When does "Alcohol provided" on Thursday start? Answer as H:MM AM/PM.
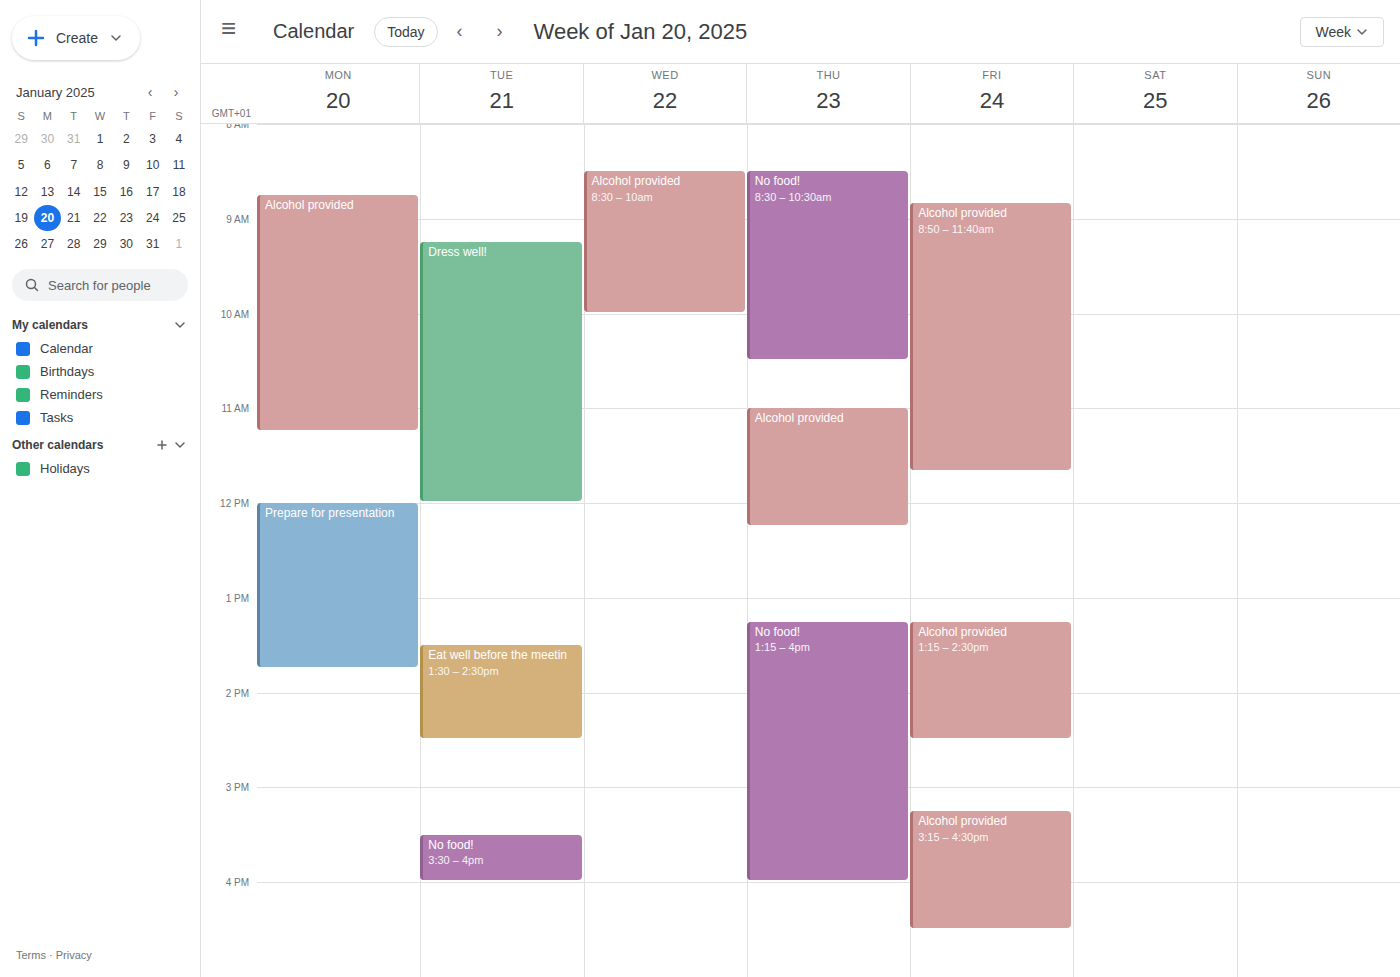
11:00 AM